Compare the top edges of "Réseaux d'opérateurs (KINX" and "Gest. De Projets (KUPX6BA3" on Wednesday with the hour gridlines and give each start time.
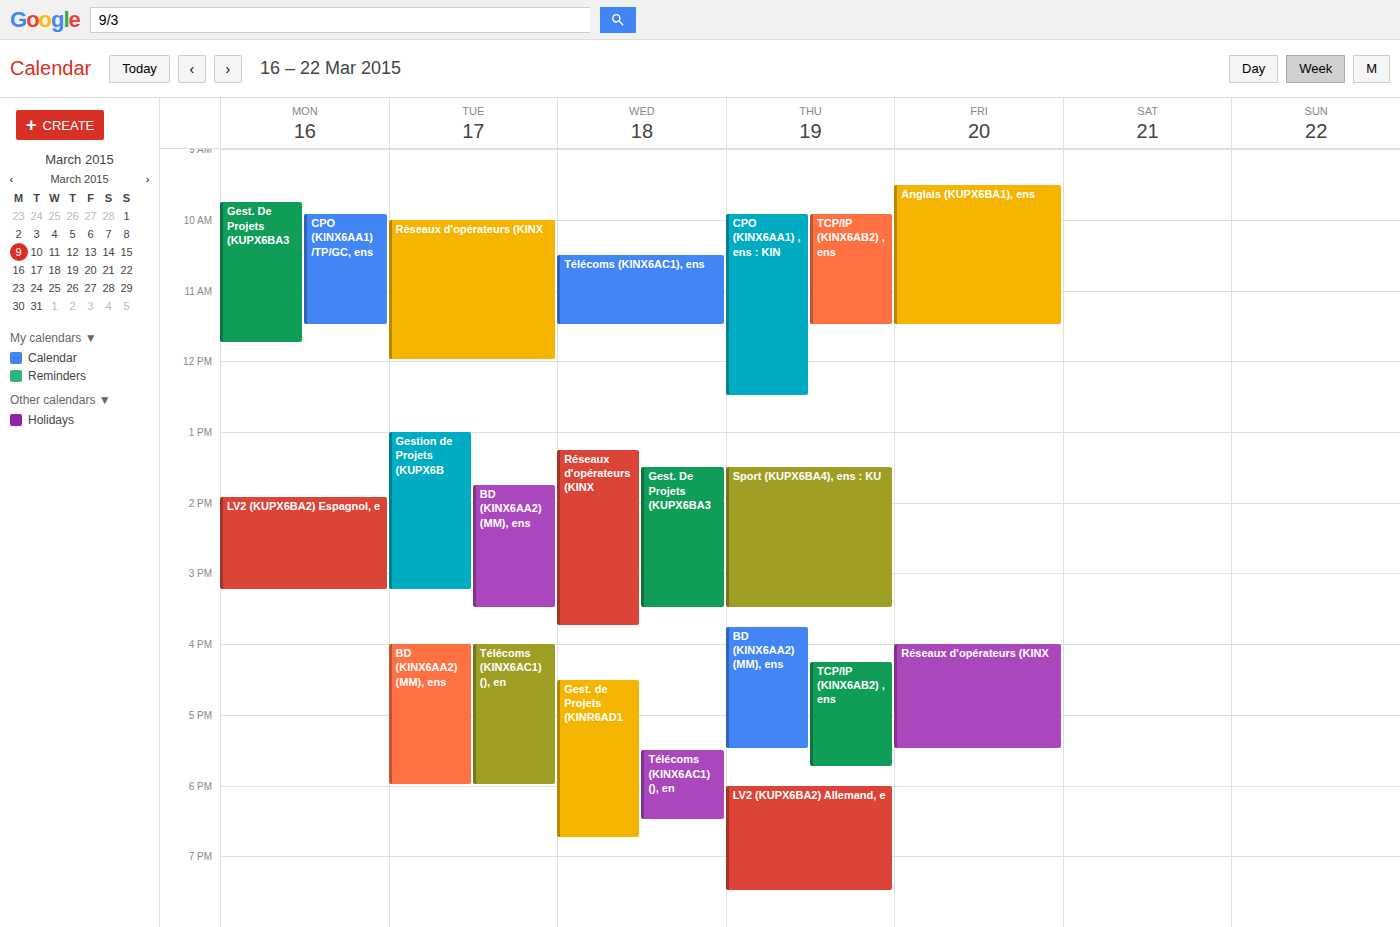
"Réseaux d'opérateurs (KINX": 1:15 PM, neither: a quarter of the way from the 1 PM line to the 2 PM line. "Gest. De Projets (KUPX6BA3": 1:30 PM, halfway between the 1 PM and 2 PM lines.